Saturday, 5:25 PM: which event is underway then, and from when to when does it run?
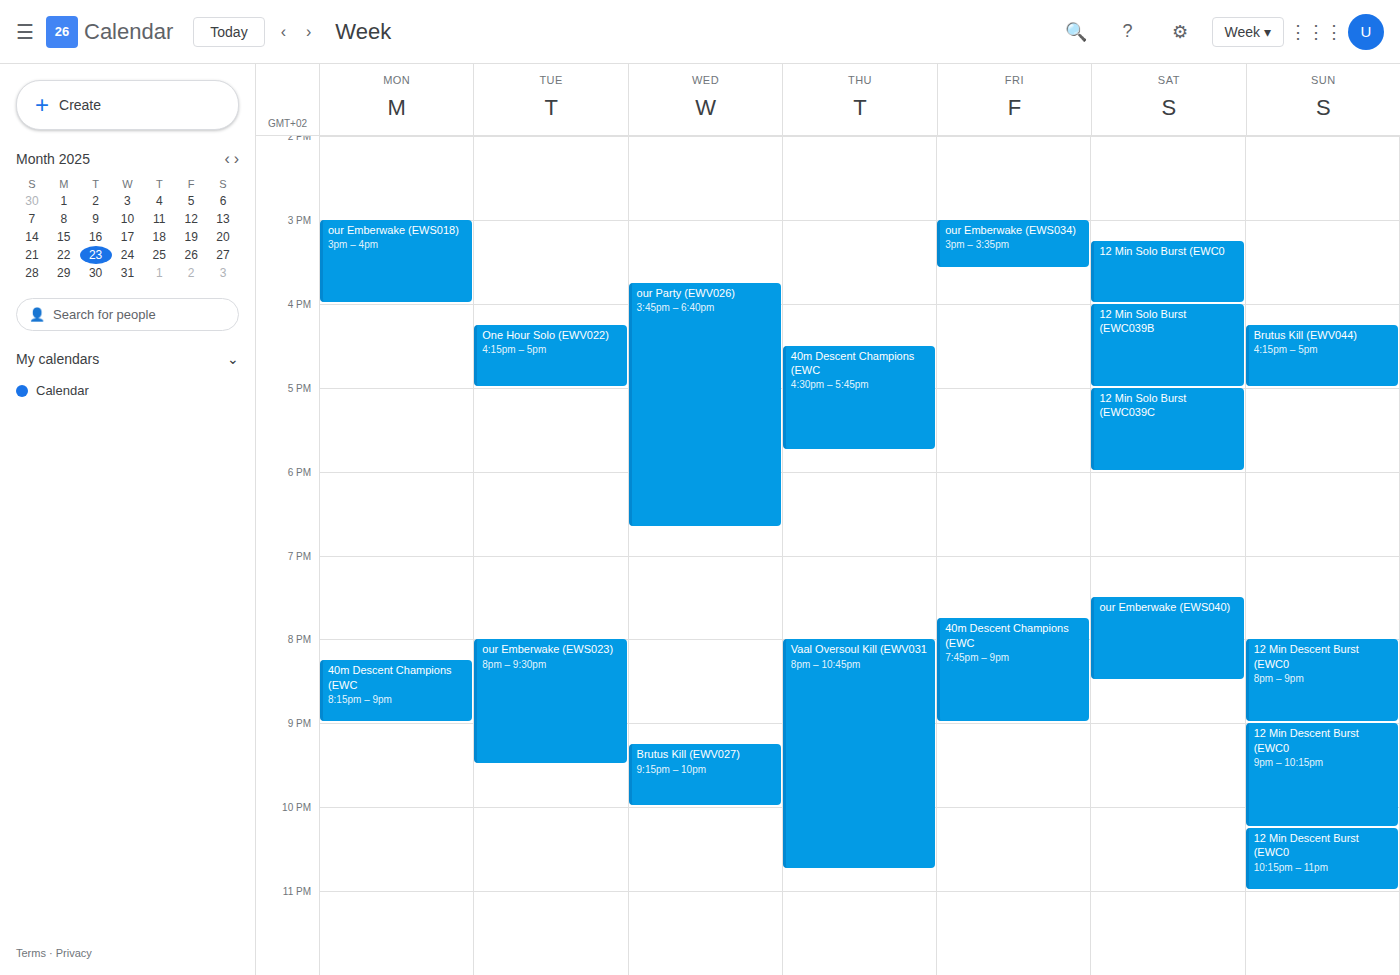
"12 Min Solo Burst (EWC039C", 5:00 PM to 6:00 PM